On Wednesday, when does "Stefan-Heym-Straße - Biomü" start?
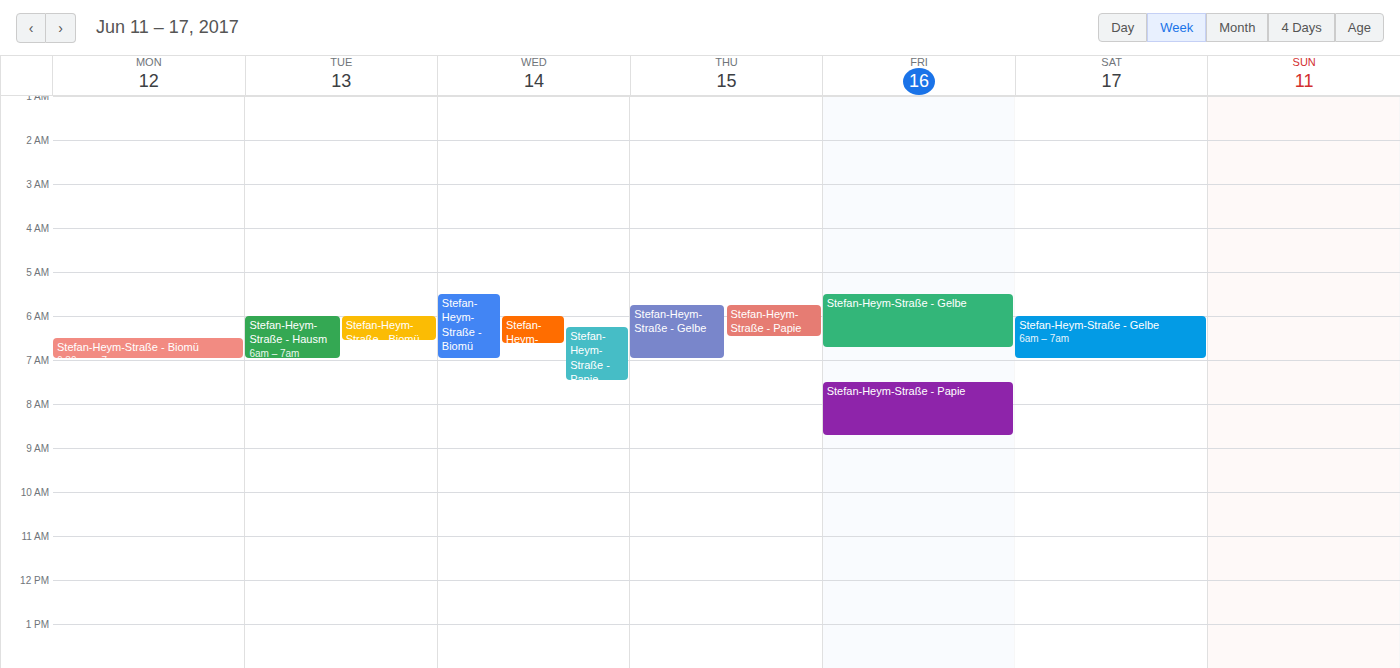
5:30 AM